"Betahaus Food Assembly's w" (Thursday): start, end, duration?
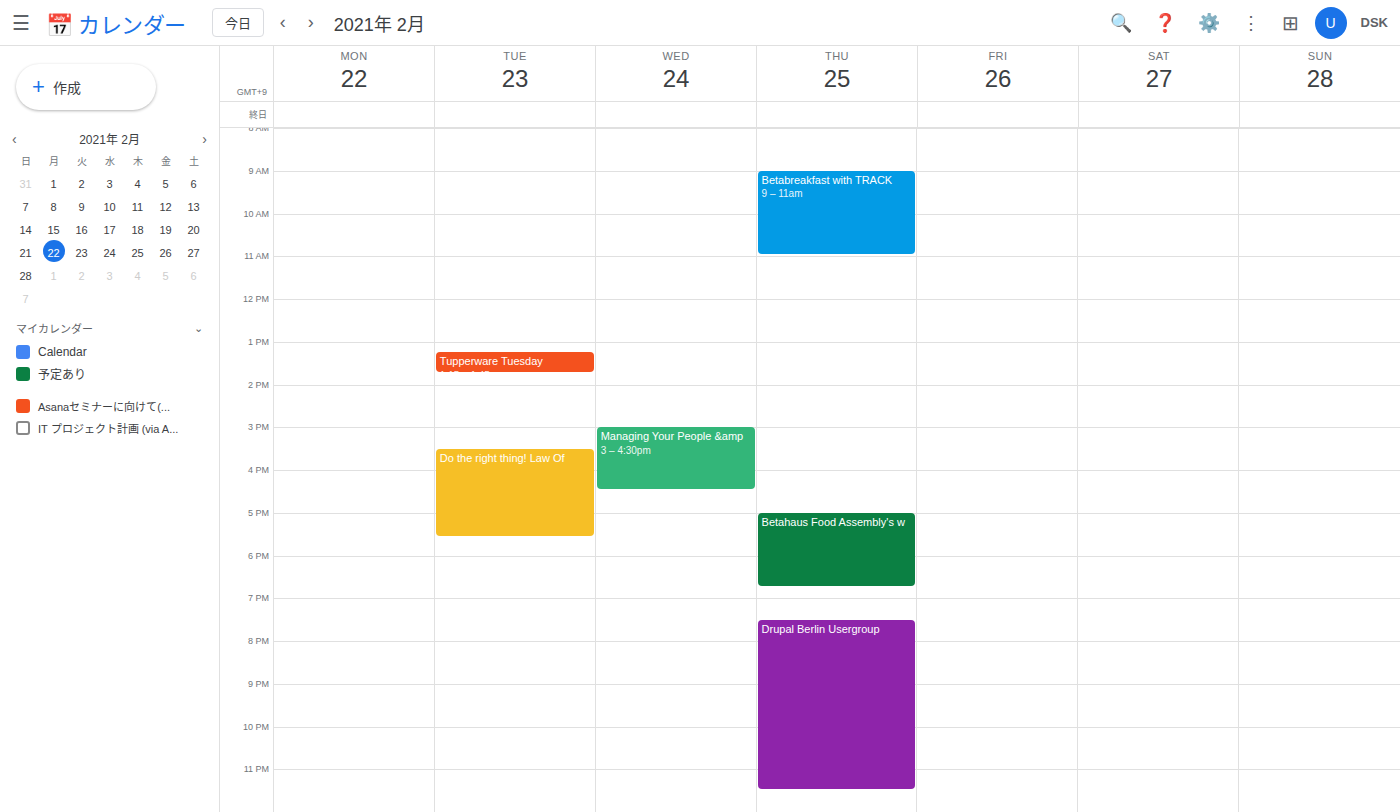
17:00 to 18:45, 1 hour 45 minutes